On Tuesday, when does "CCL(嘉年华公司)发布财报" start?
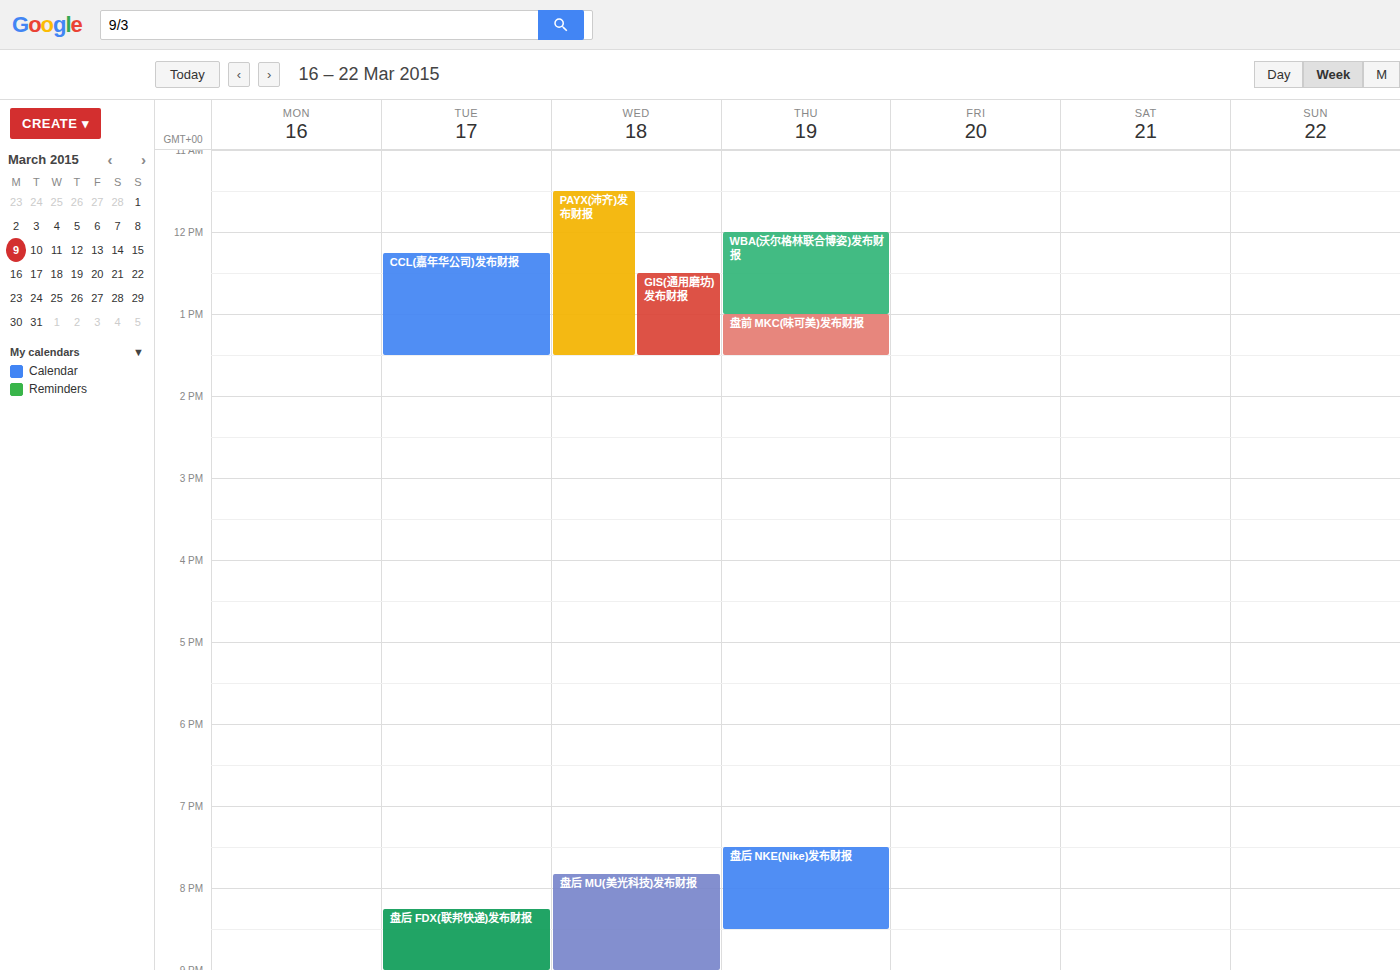
12:15 PM